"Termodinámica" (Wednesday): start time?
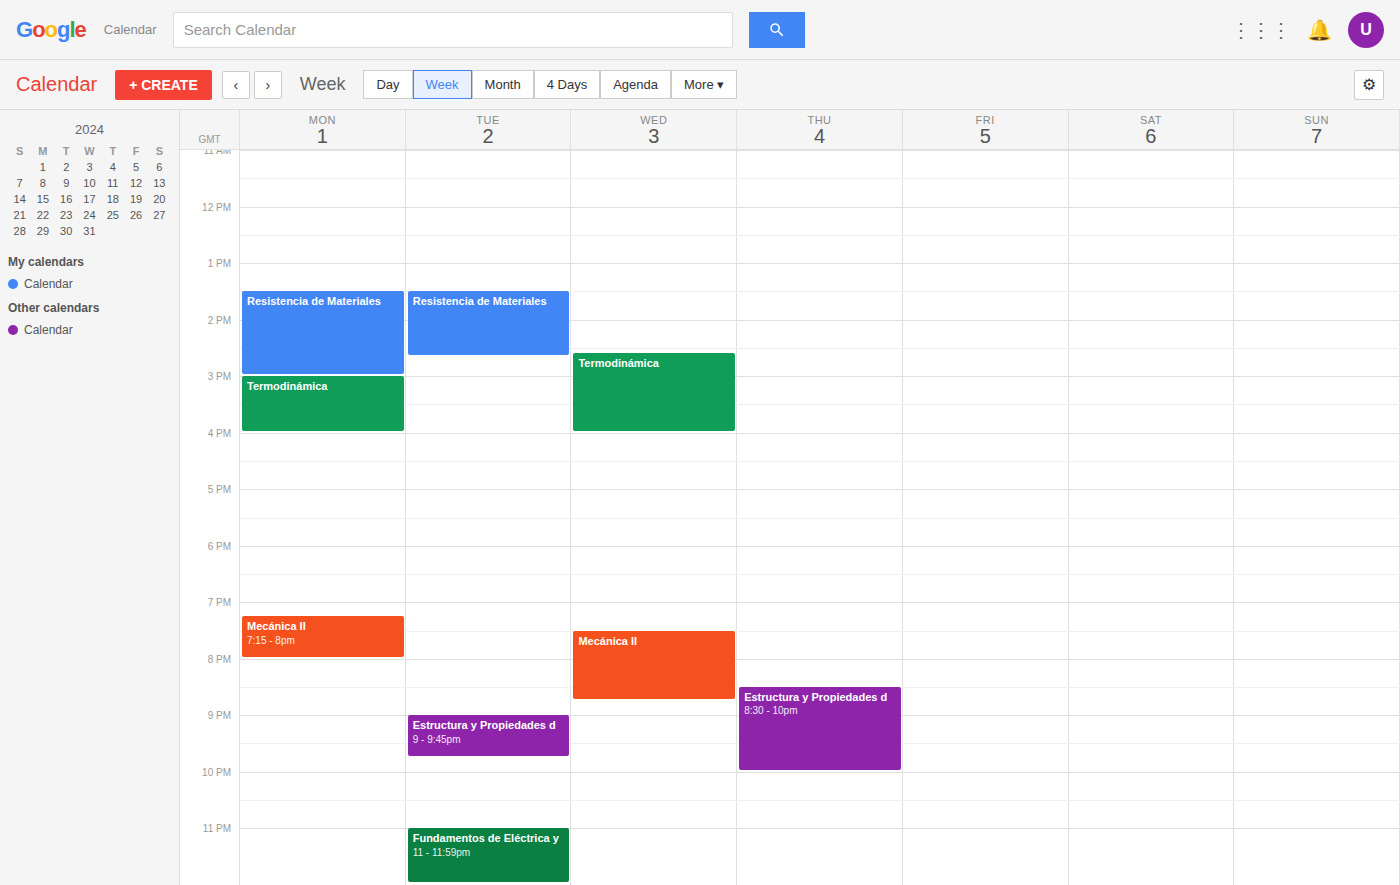
14:35